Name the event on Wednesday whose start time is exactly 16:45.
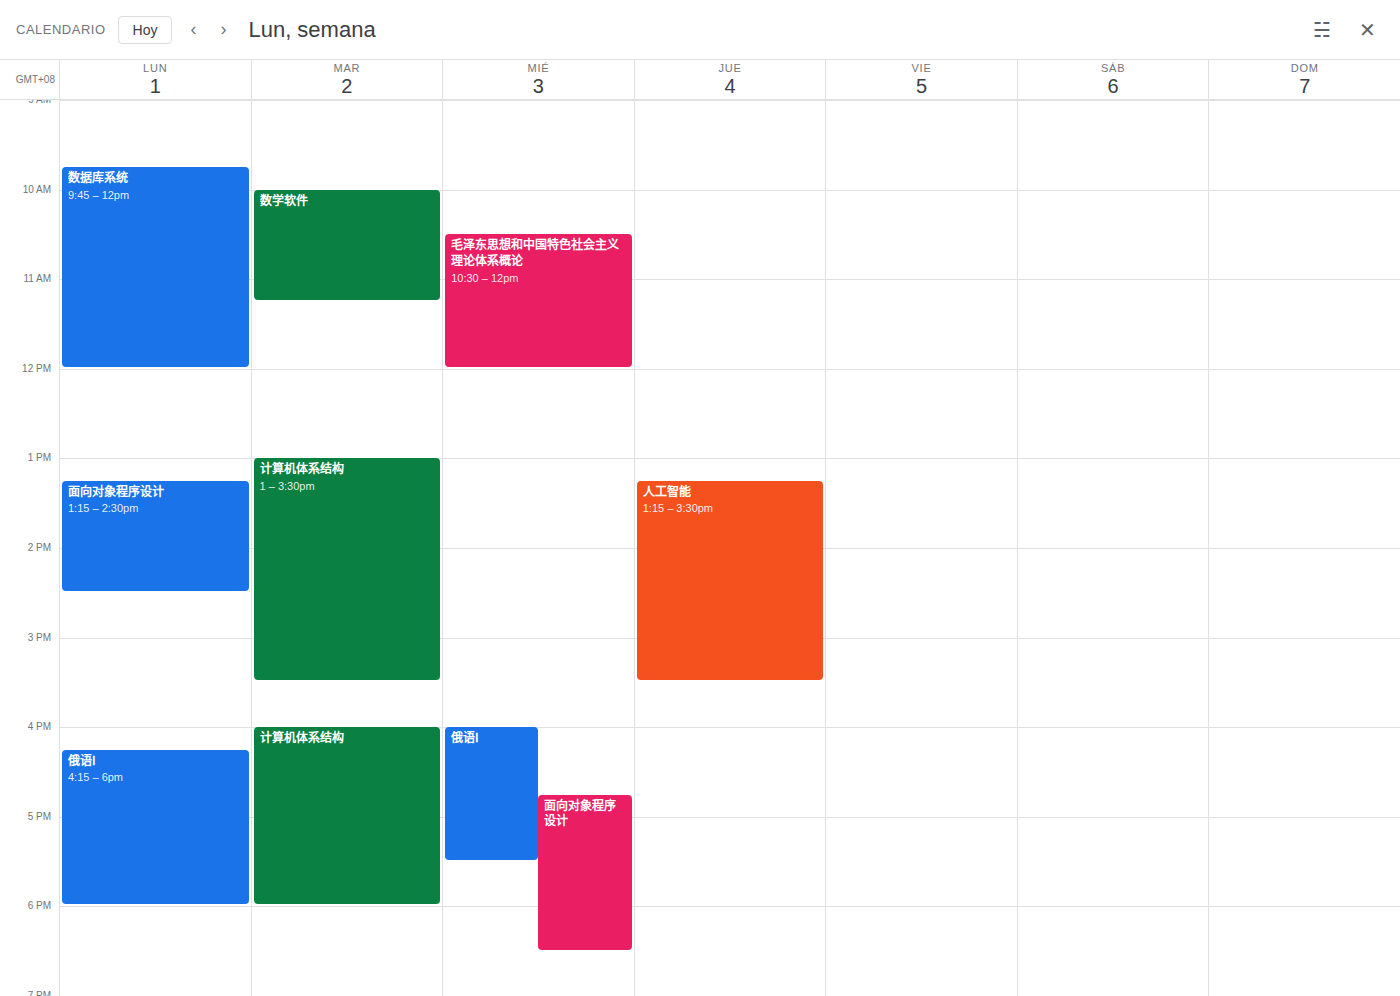
"面向对象程序设计"